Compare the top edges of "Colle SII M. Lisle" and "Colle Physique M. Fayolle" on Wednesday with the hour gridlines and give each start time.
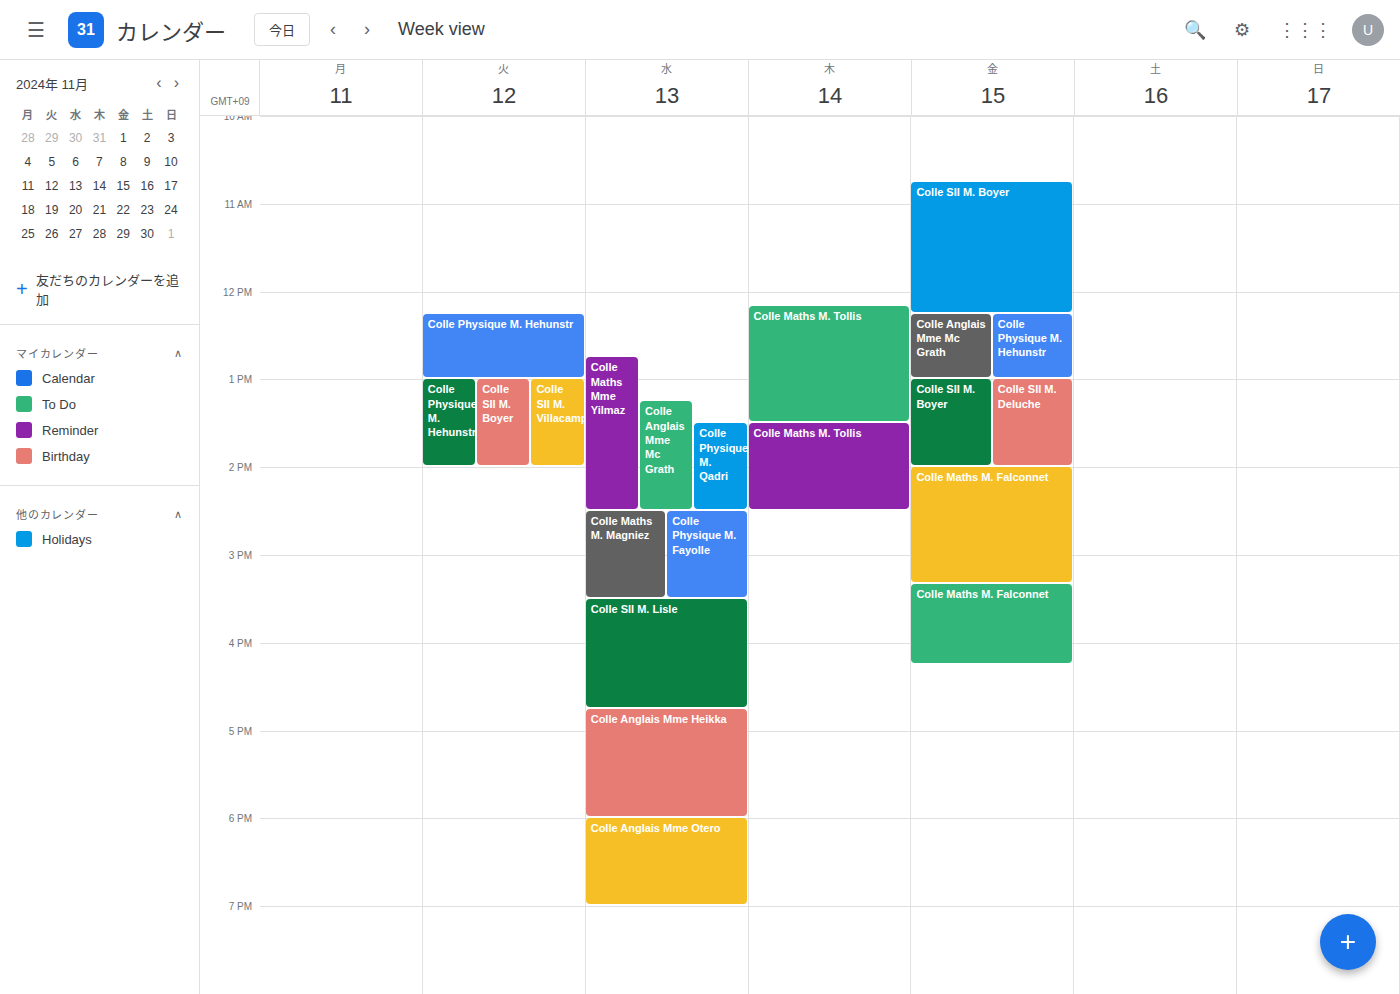
"Colle SII M. Lisle": 3:30 PM, halfway between the 3 PM and 4 PM lines. "Colle Physique M. Fayolle": 2:30 PM, halfway between the 2 PM and 3 PM lines.